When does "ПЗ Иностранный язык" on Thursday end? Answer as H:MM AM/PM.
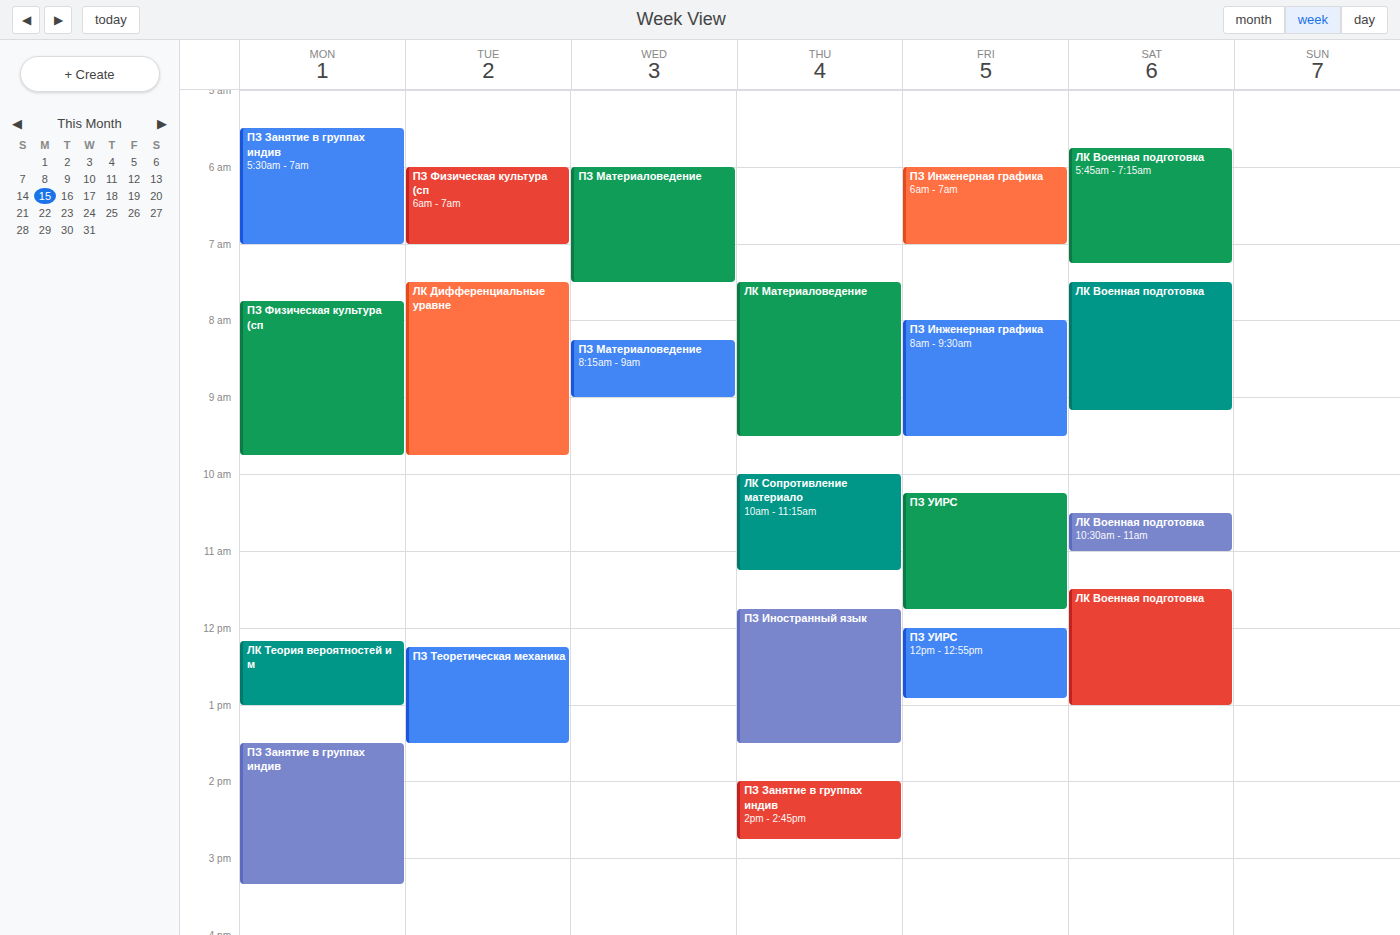
1:30 PM